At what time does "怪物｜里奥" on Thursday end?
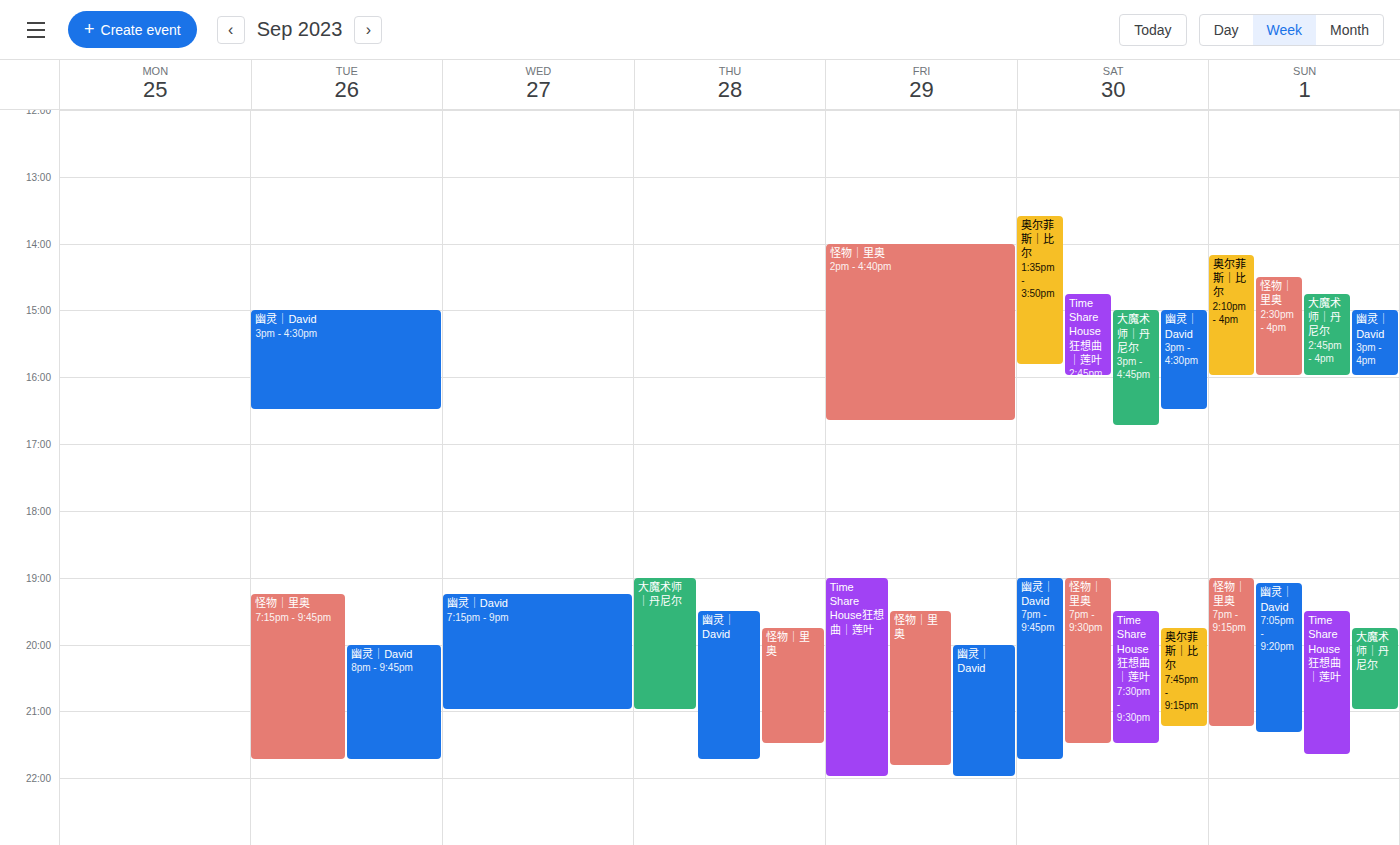
9:30 PM